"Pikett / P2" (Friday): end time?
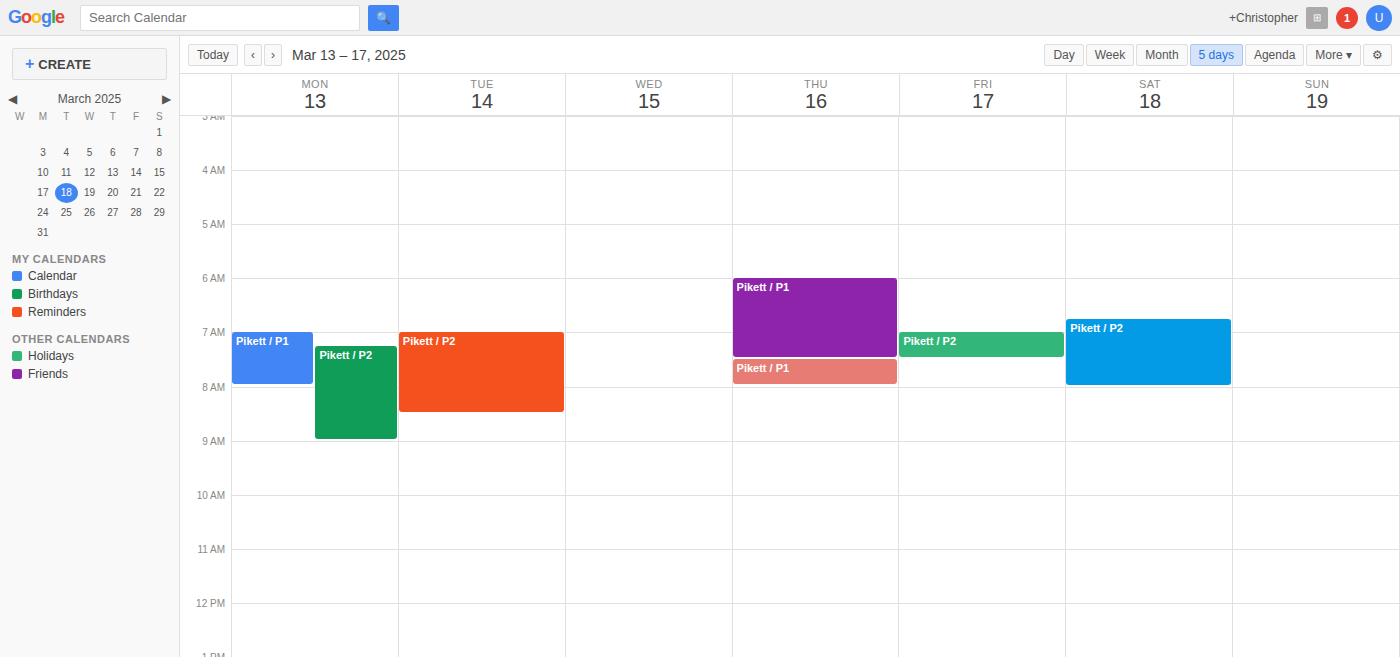
7:30 AM